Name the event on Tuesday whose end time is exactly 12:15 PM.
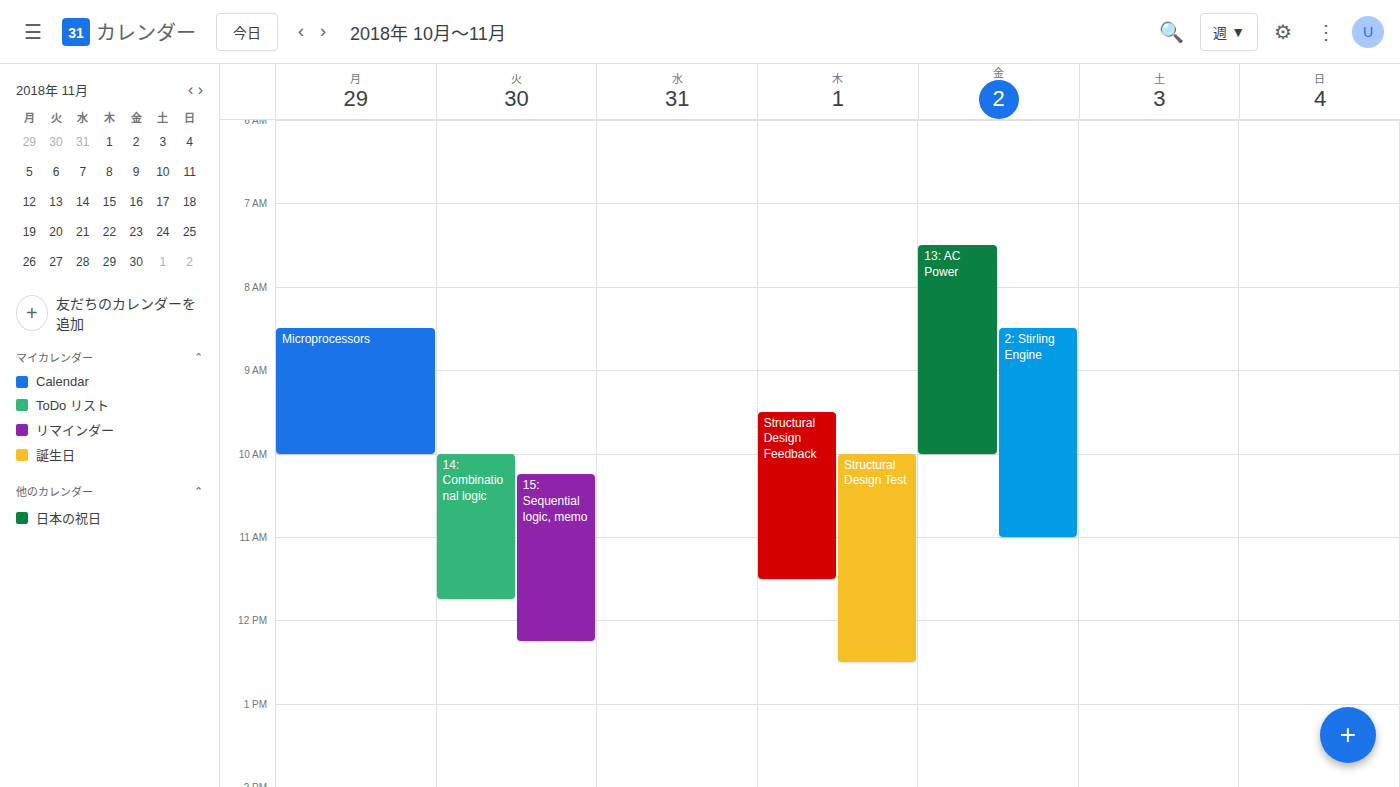
"15: Sequential logic, memo"